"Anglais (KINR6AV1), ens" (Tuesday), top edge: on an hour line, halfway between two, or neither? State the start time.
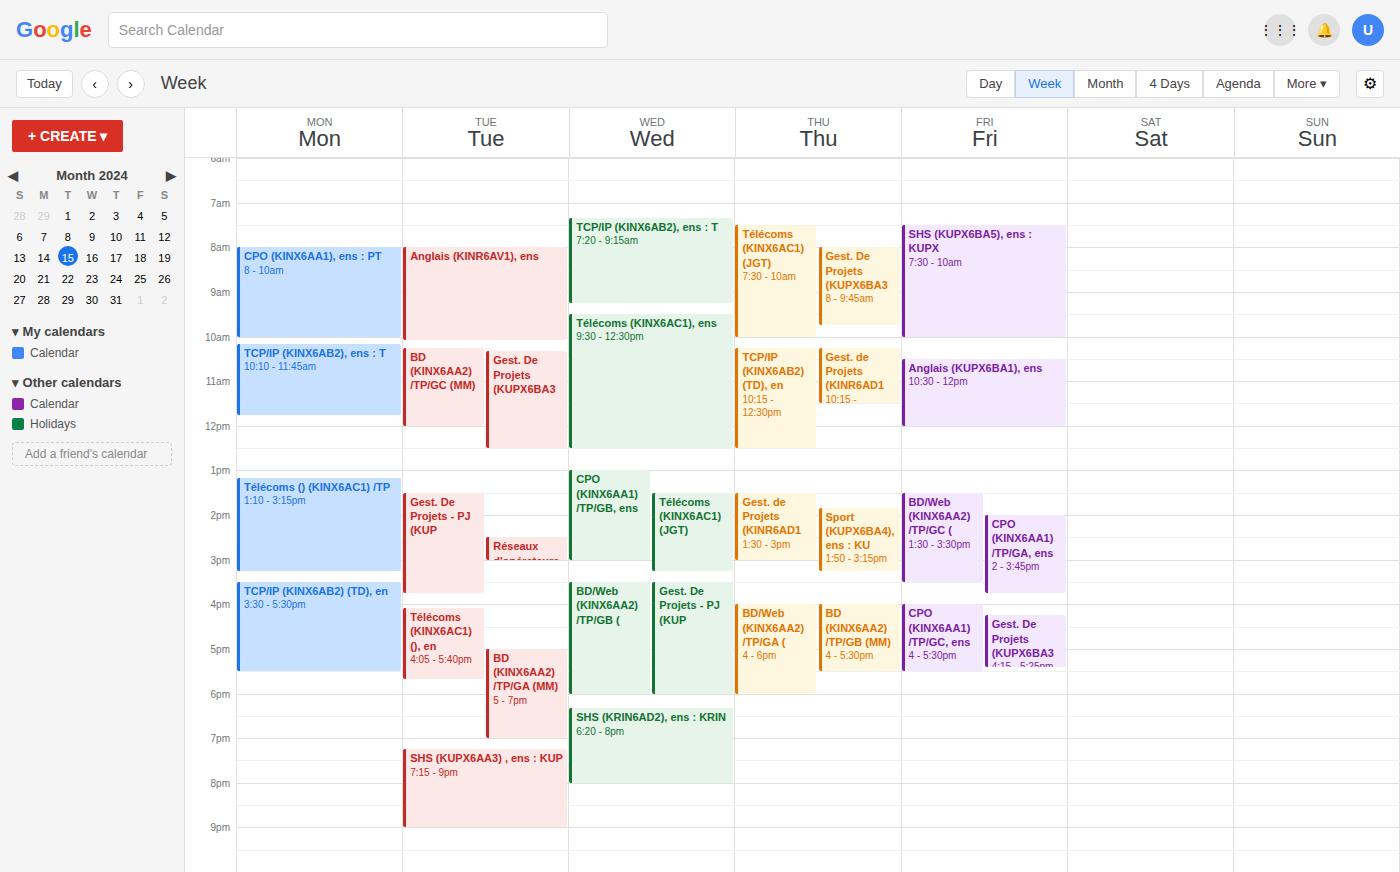
08:00 -- exactly on the 08:00 line.